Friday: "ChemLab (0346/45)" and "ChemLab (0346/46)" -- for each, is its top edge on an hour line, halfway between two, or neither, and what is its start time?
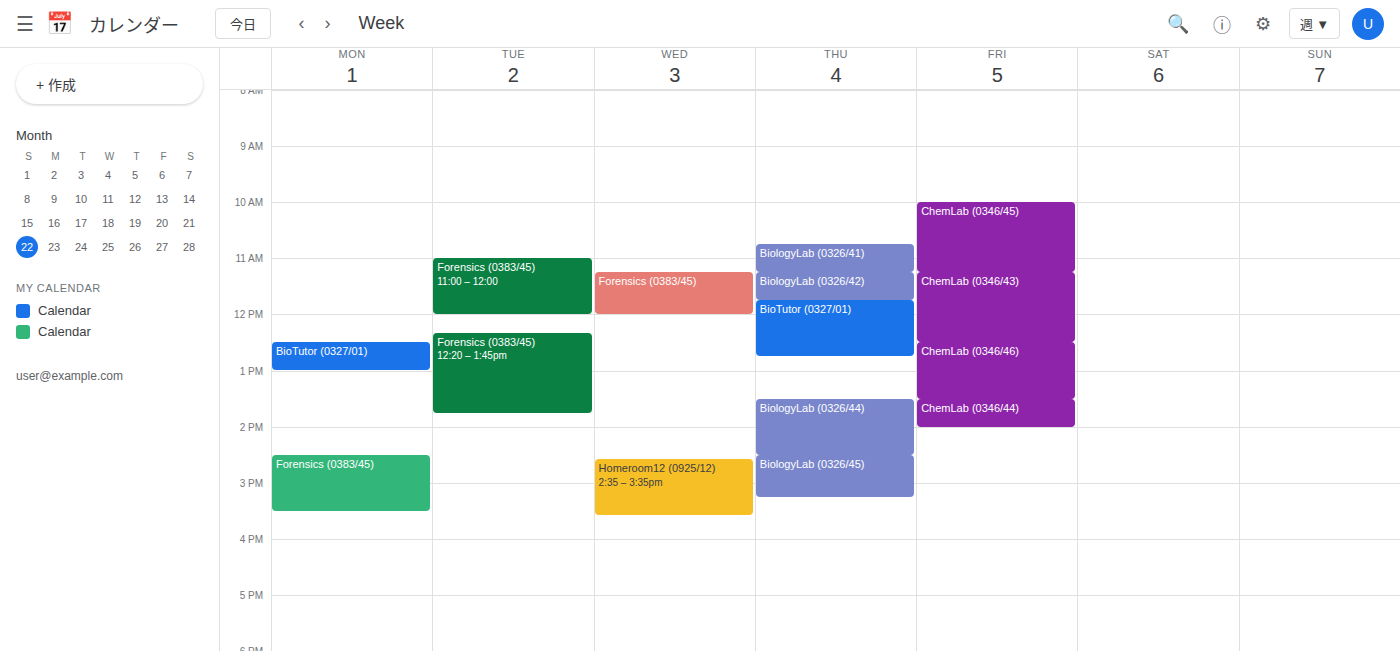
"ChemLab (0346/45)": 10:00 AM, exactly on the 10 AM line. "ChemLab (0346/46)": 12:30 PM, halfway between the 12 PM and 1 PM lines.